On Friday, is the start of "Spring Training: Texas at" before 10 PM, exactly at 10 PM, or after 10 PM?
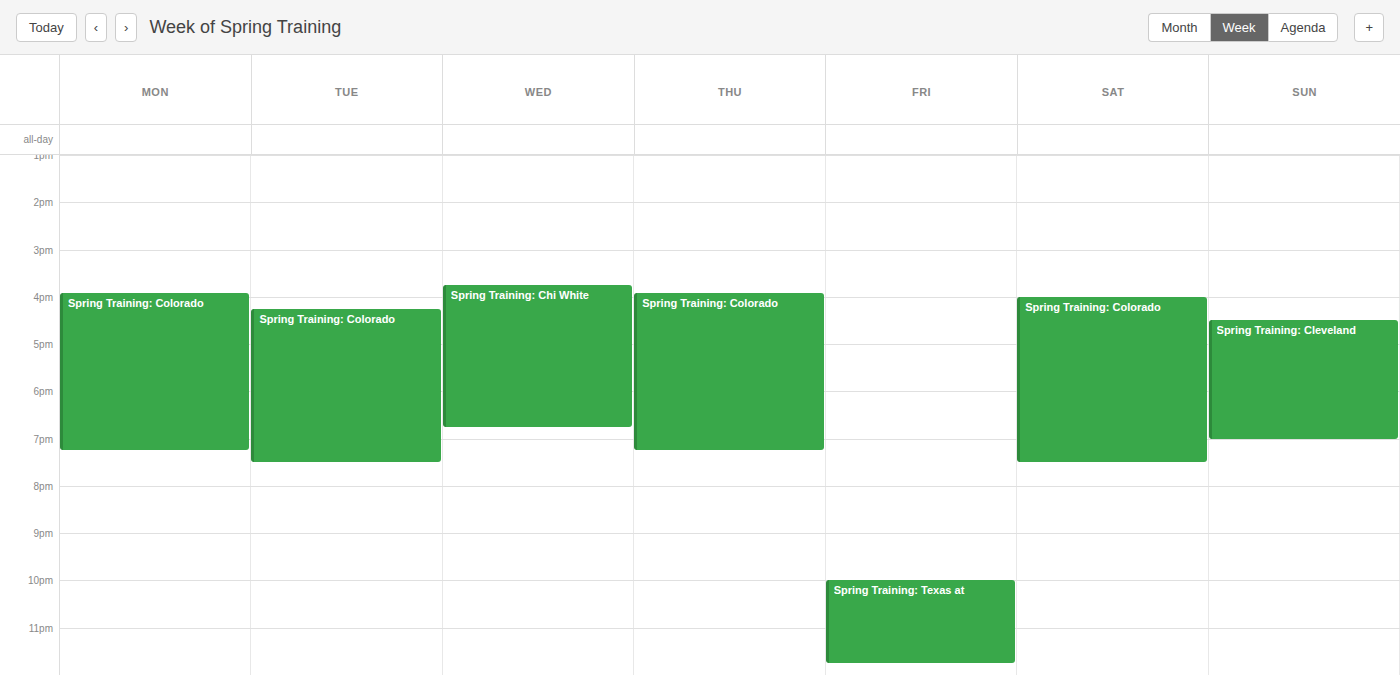
10:00 PM -- exactly at 10 PM, on the 10 PM line.